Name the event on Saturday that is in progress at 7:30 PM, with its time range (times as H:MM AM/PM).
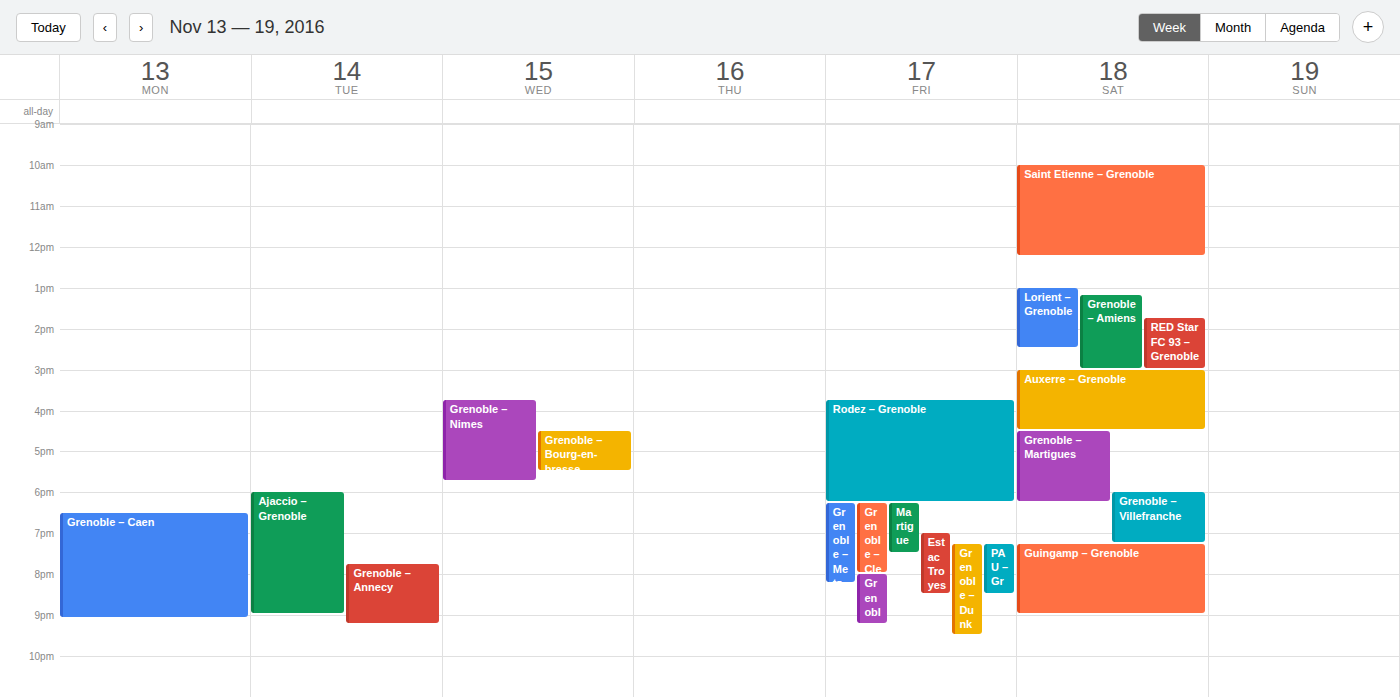
"Guingamp – Grenoble", 7:15 PM to 9:00 PM